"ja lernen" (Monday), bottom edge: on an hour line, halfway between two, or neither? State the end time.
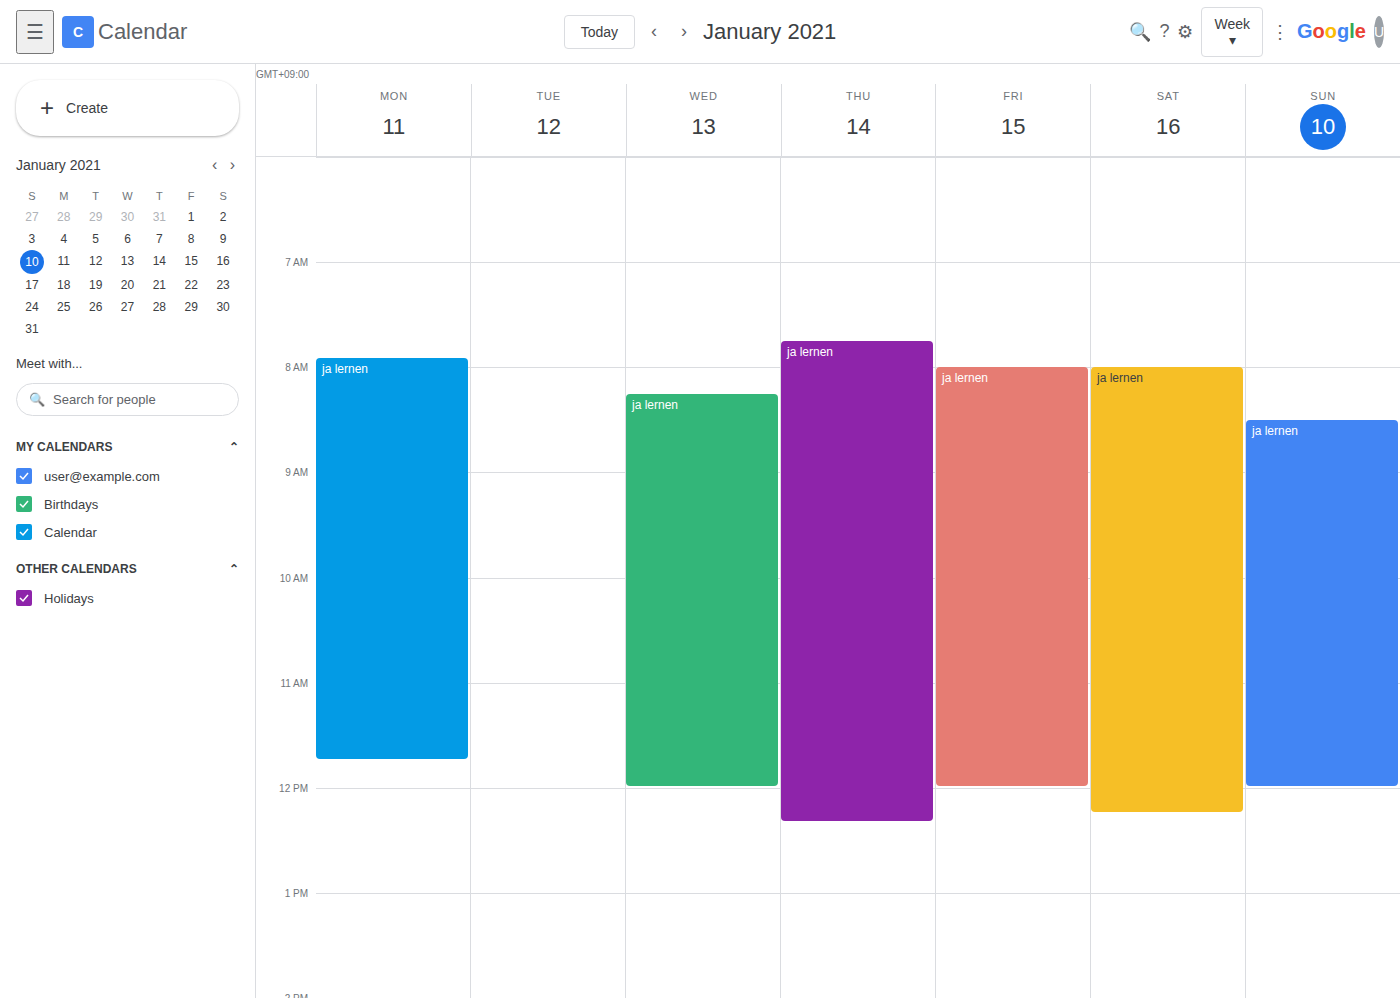
11:45 AM -- neither: three quarters of the way from the 11 AM line to the 12 PM line.